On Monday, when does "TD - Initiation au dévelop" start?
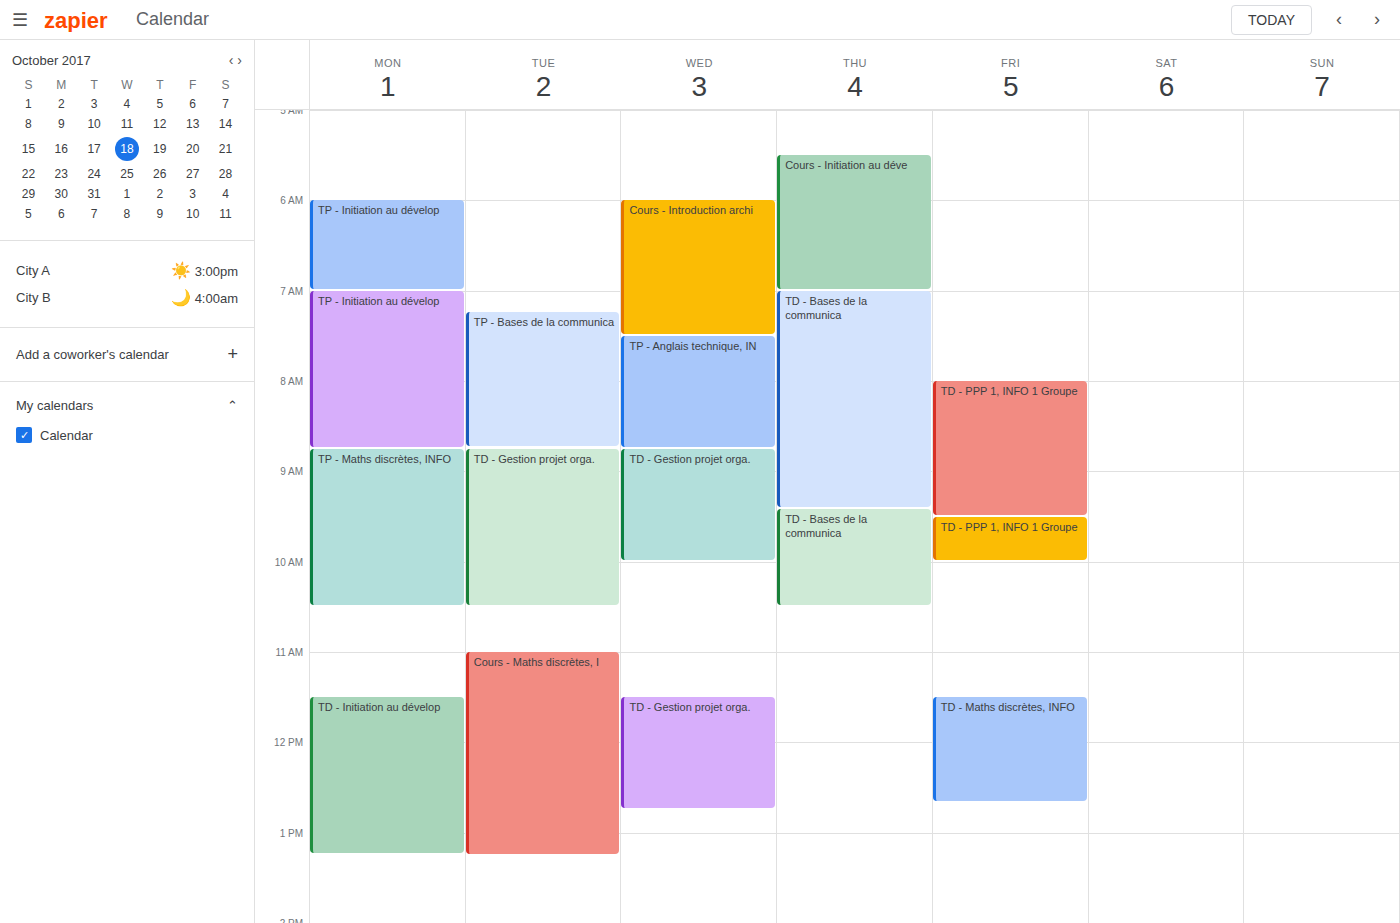
11:30 AM